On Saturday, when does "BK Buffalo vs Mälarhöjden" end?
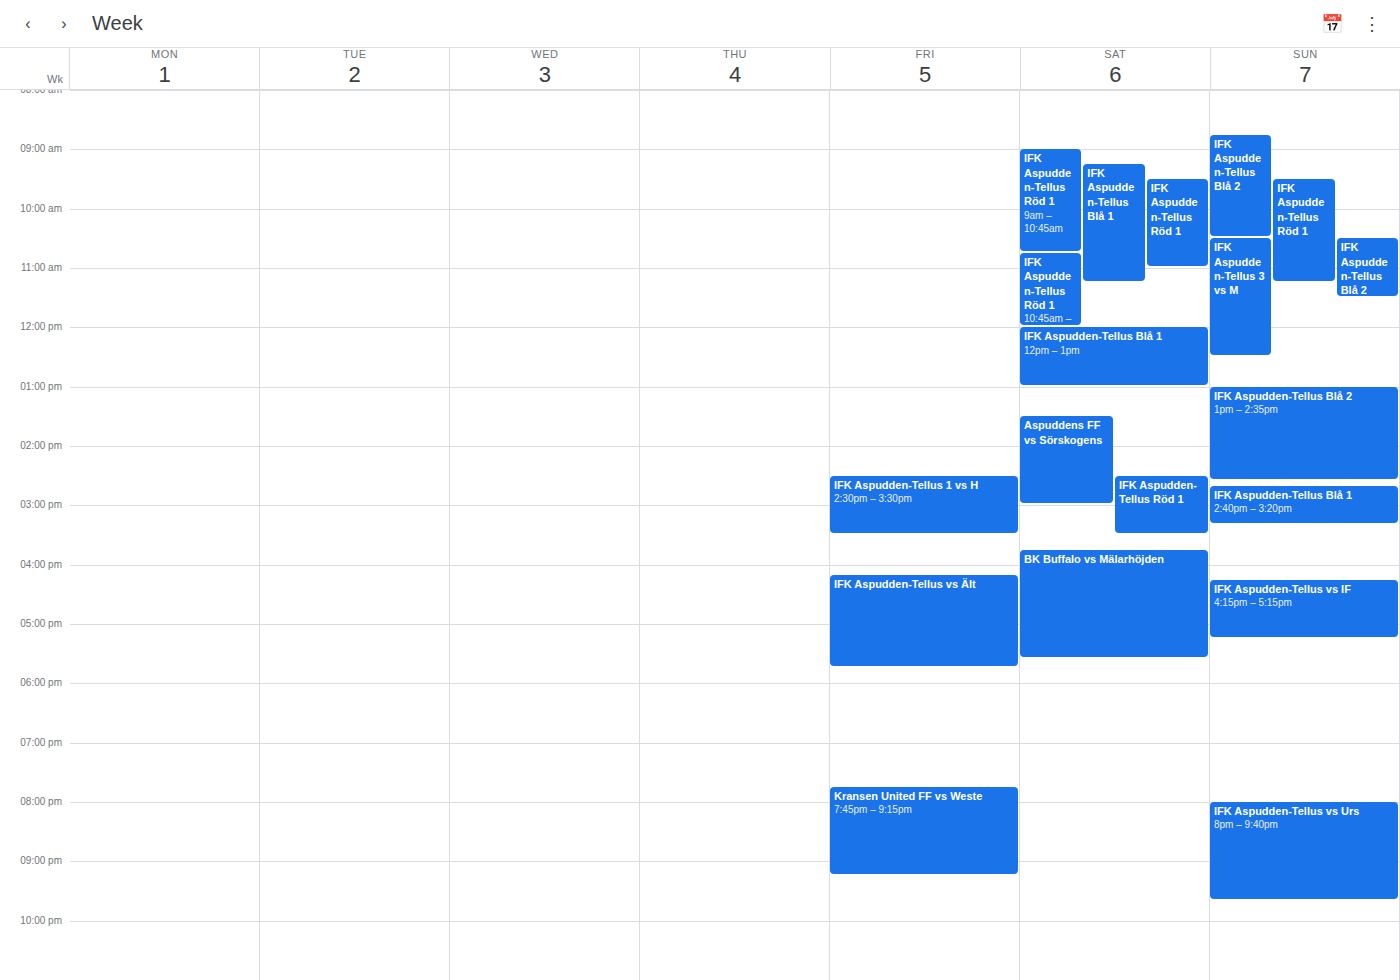
5:35 PM